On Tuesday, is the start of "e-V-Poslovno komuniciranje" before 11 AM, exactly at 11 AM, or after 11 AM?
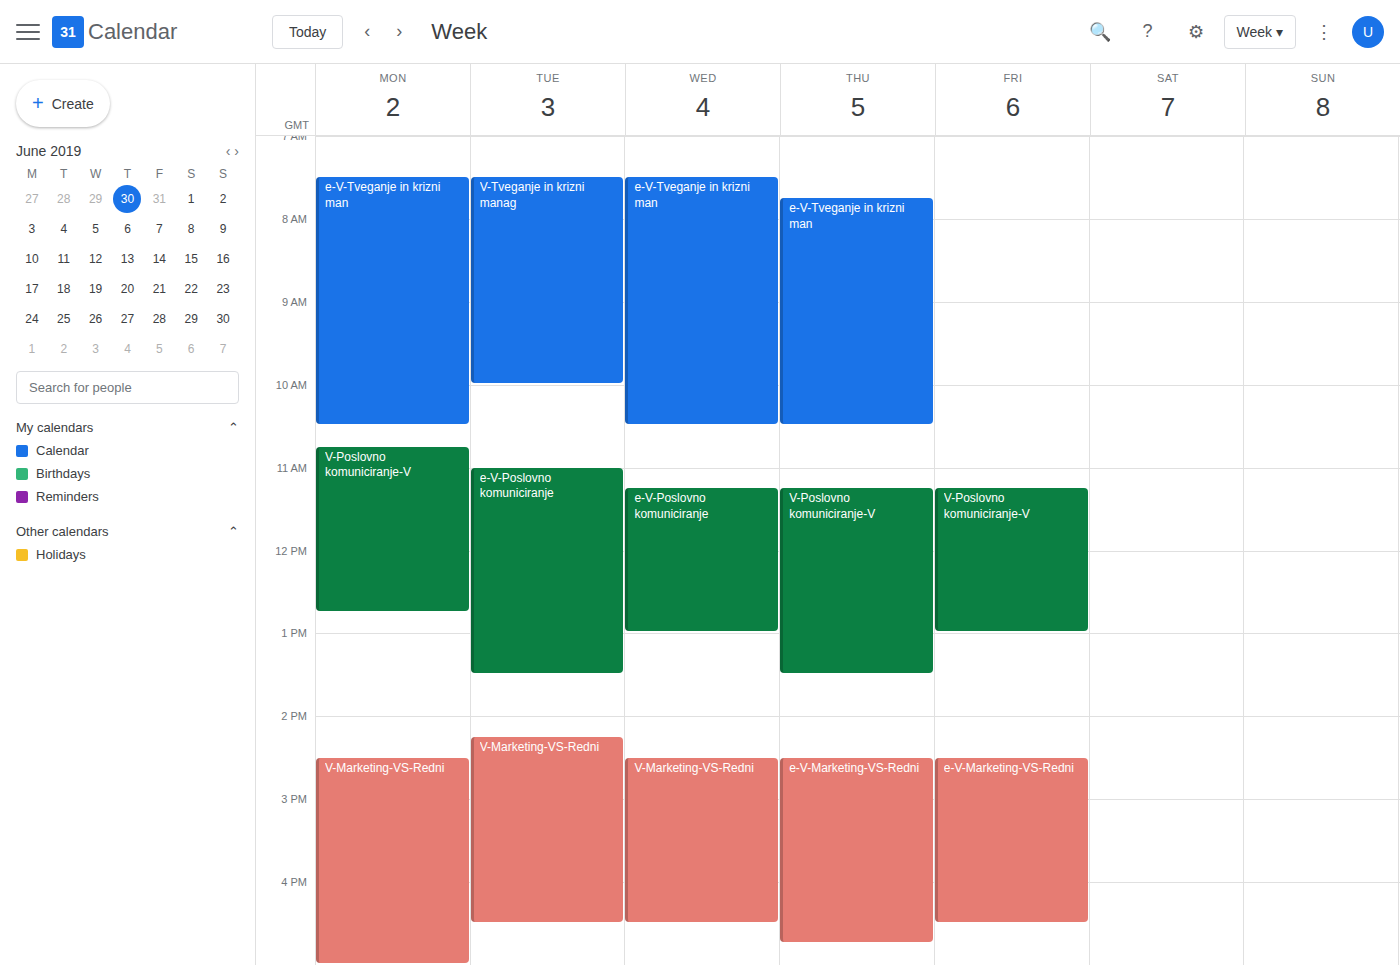
11:00 AM -- exactly at 11 AM, on the 11 AM line.